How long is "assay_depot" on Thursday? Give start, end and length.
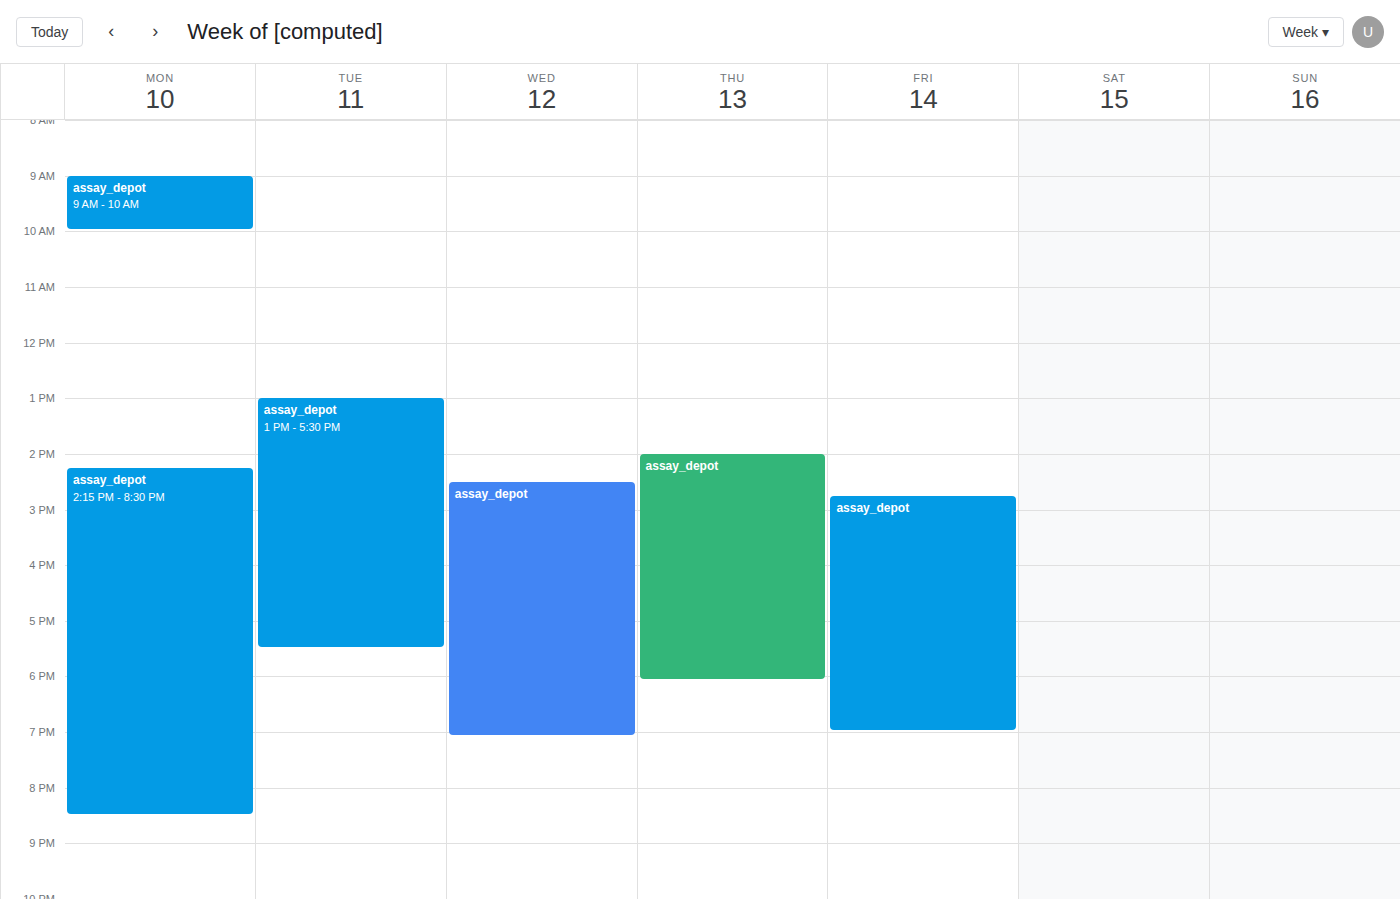
2:00 PM to 6:05 PM, 4 hours 5 minutes